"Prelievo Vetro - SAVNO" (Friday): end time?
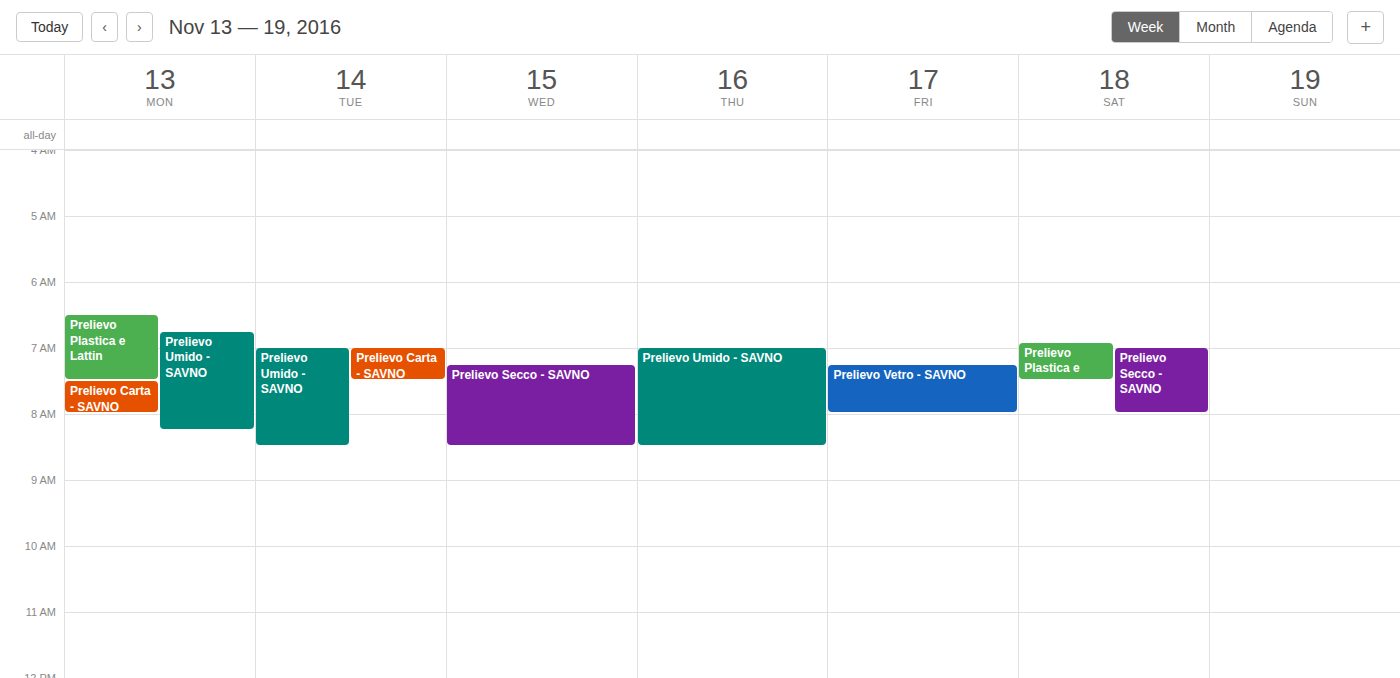
8:00 AM